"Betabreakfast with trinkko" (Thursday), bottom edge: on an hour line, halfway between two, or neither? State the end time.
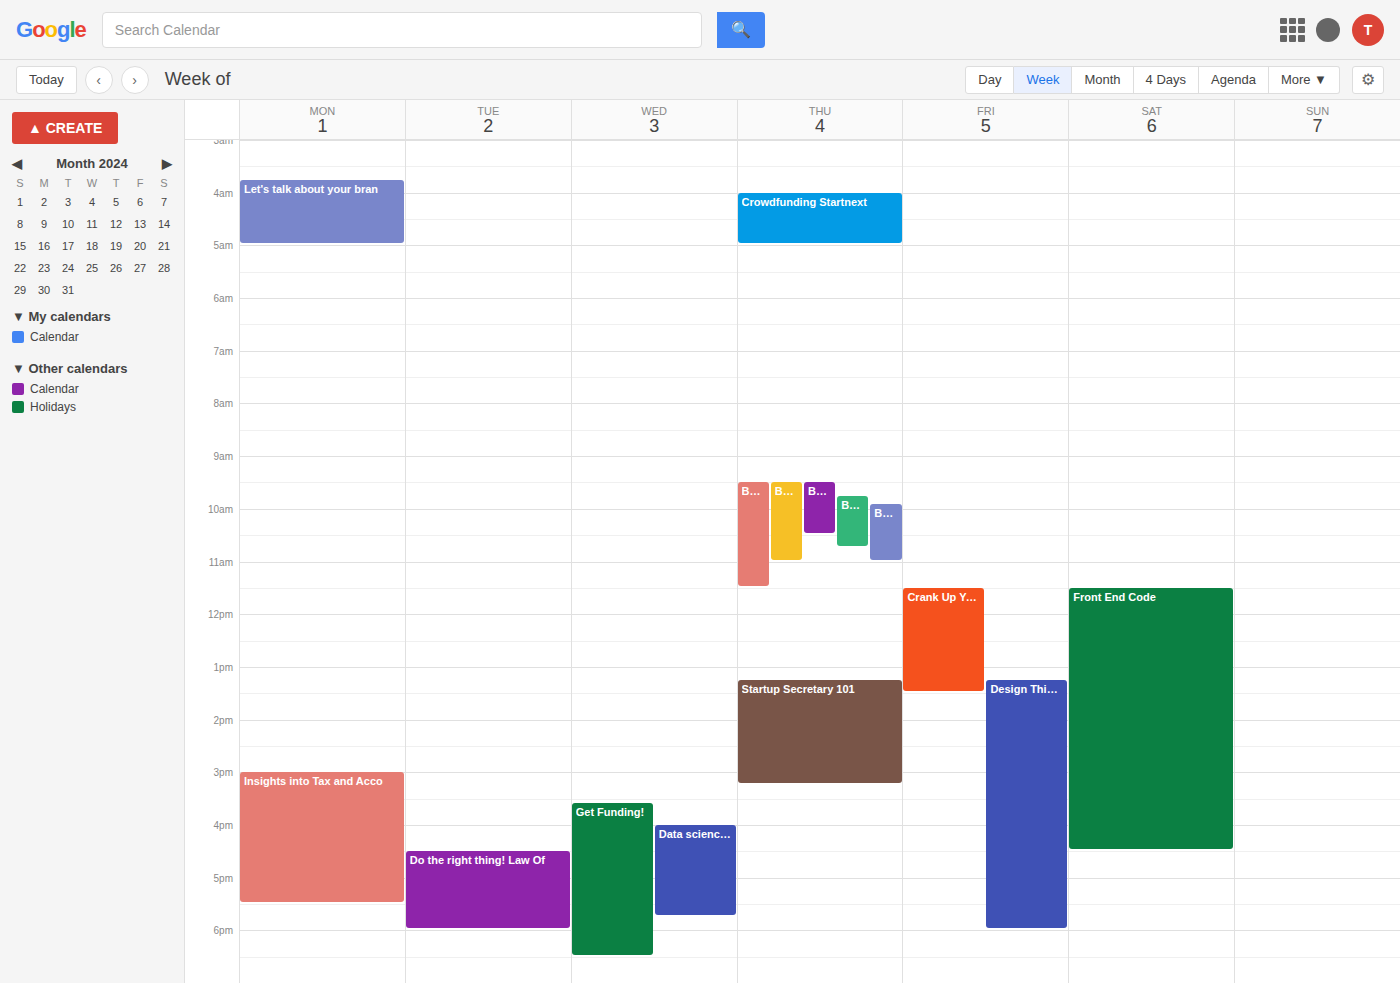
11:00 -- exactly on the 11:00 line.